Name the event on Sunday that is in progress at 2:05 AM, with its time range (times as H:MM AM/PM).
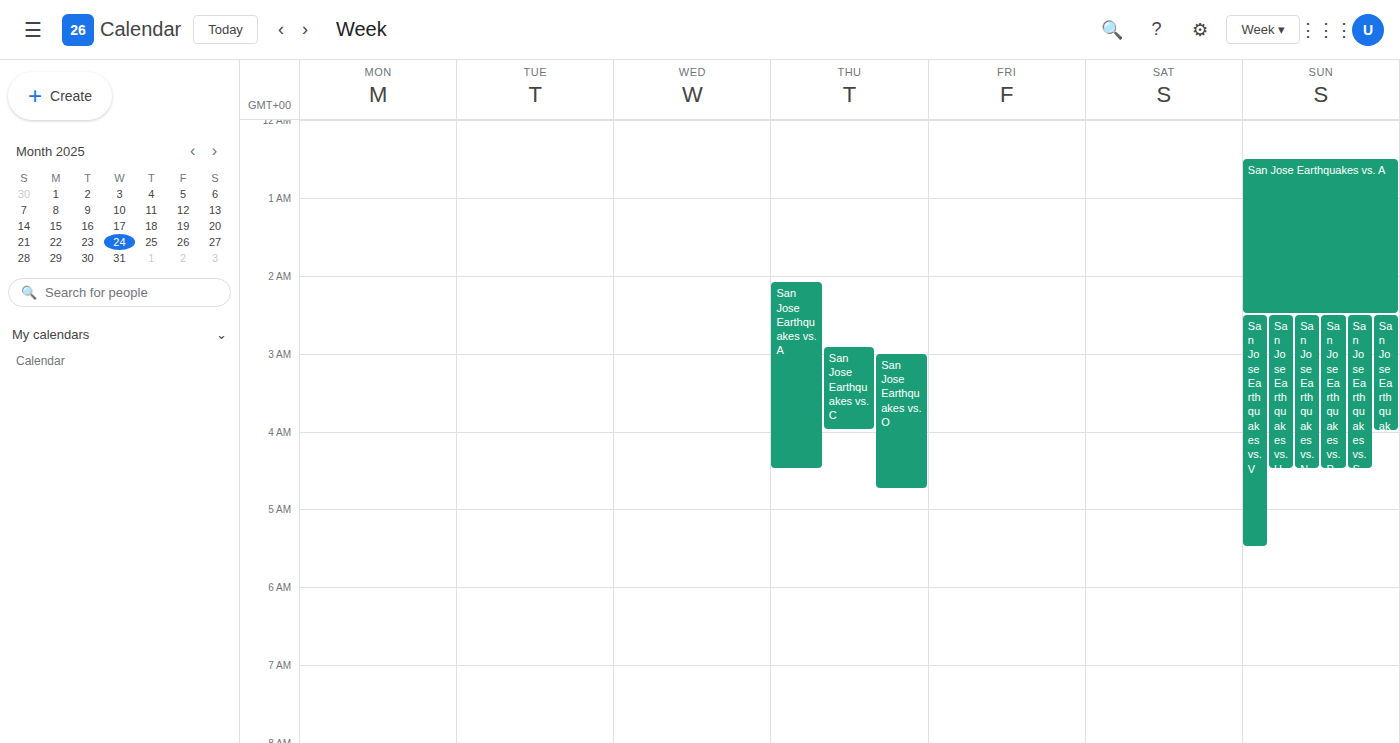
"San Jose Earthquakes vs. A", 12:30 AM to 2:30 AM